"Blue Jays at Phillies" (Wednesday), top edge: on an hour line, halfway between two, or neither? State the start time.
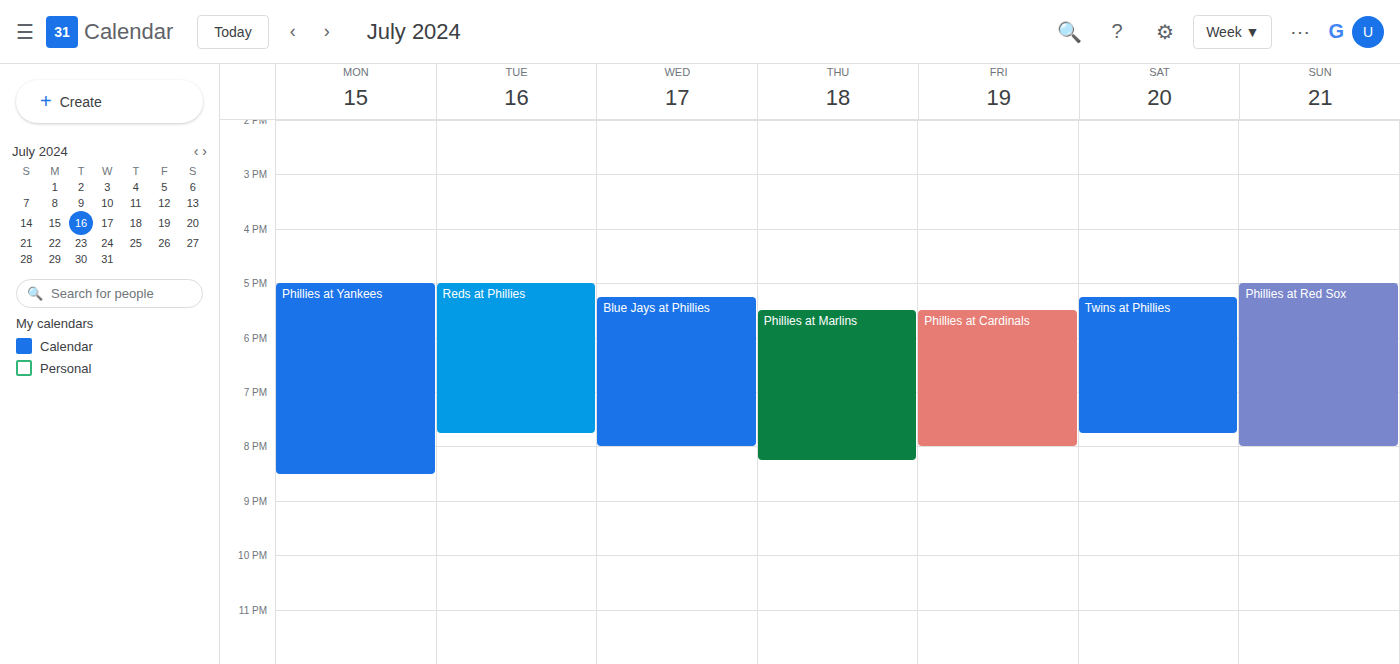
5:15 PM -- neither: a quarter of the way from the 5 PM line to the 6 PM line.